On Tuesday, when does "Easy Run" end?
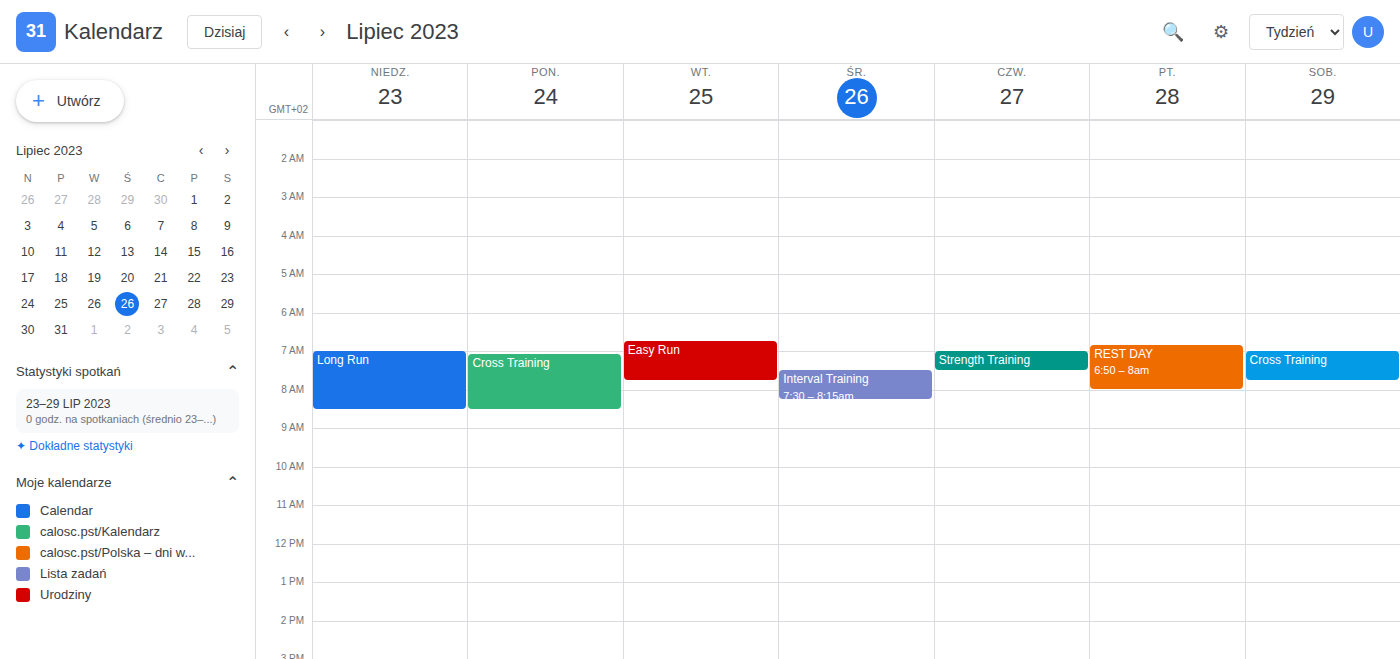
7:45 AM